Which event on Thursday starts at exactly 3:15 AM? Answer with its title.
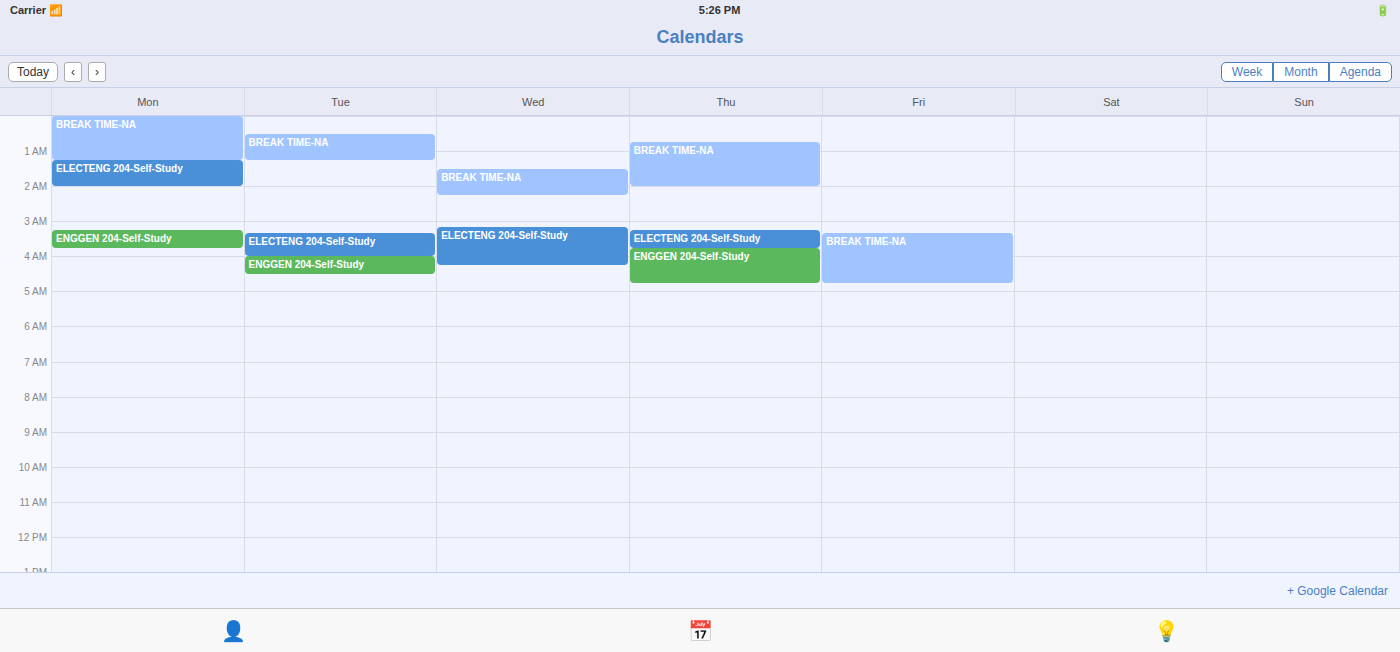
"ELECTENG 204-Self-Study"